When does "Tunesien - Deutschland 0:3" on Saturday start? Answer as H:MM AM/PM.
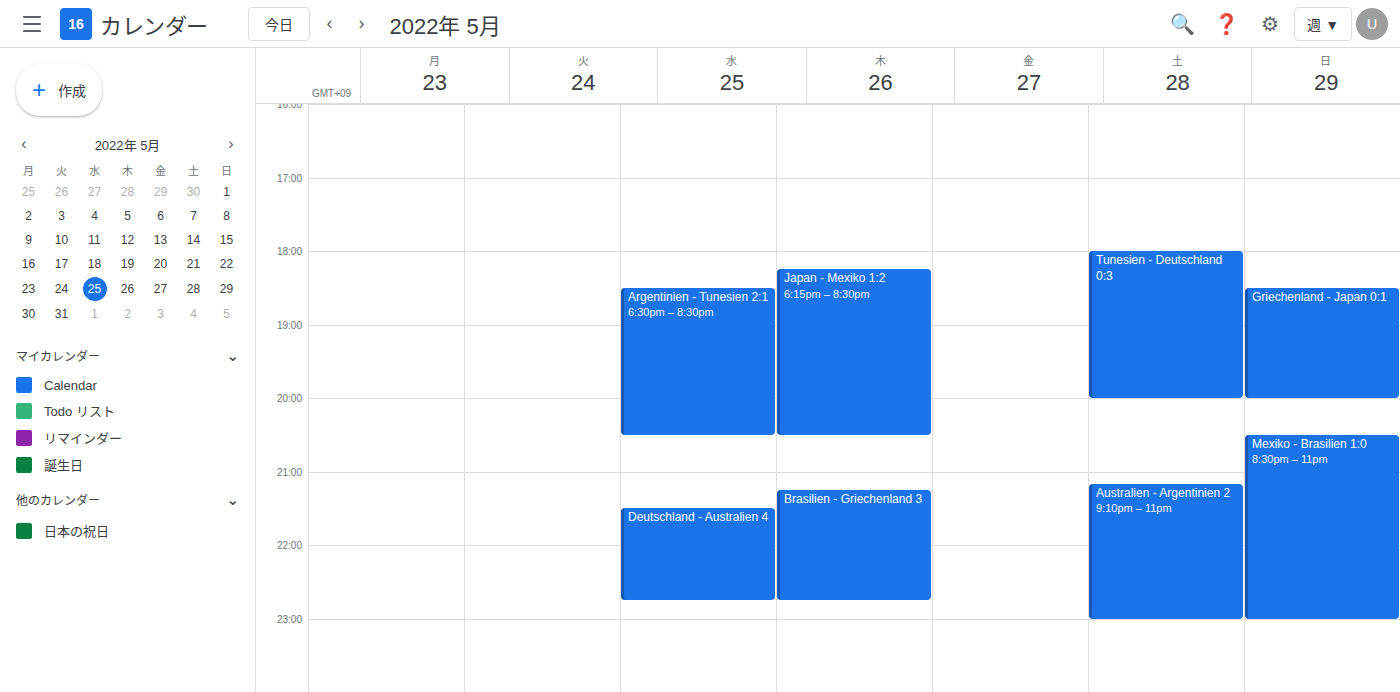
6:00 PM